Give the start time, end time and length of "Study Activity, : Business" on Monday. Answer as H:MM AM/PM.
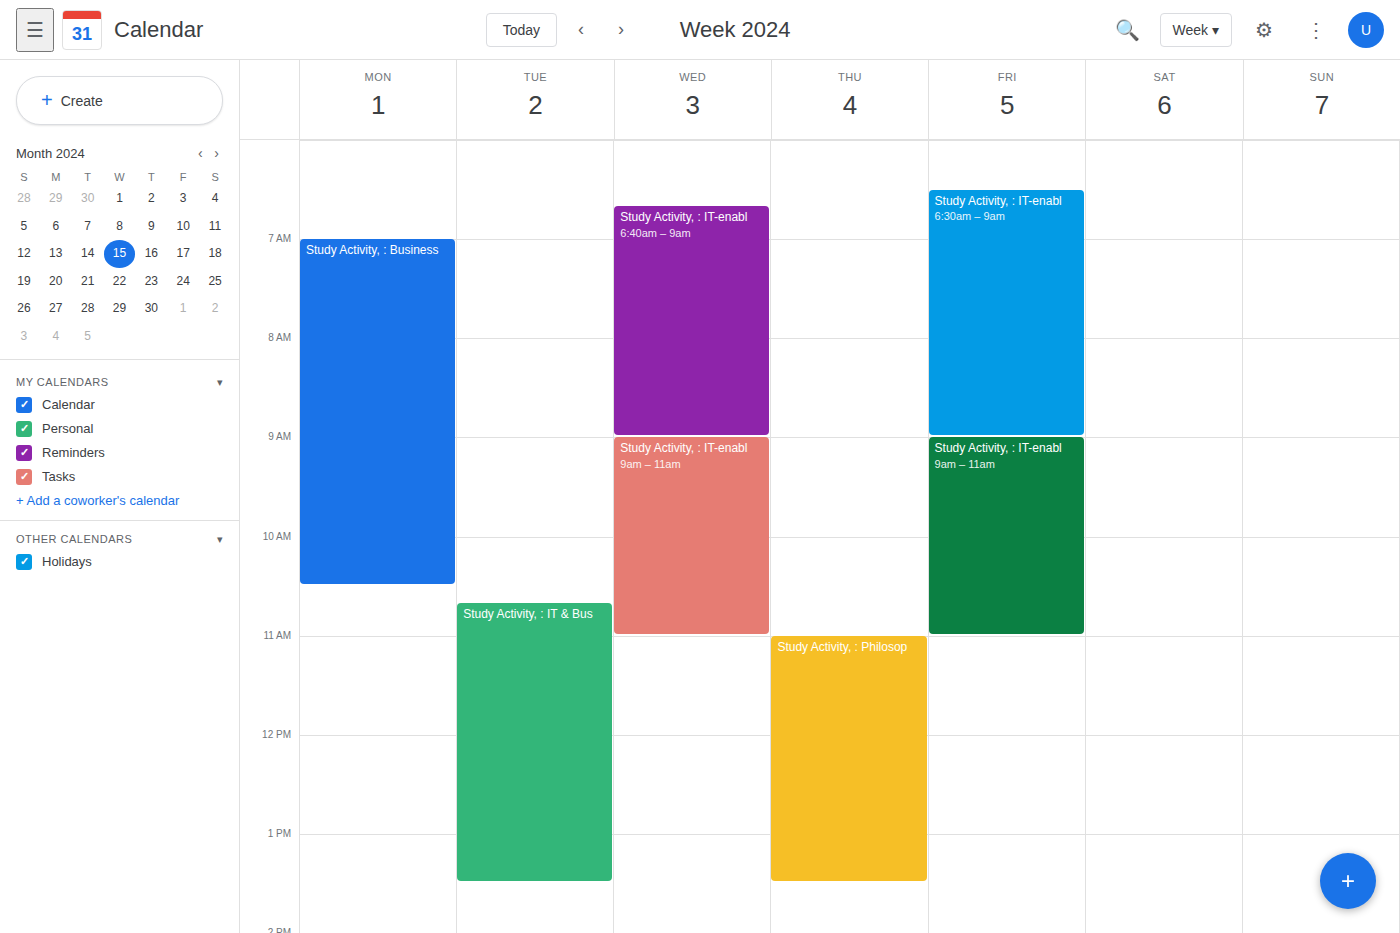
7:00 AM to 10:30 AM, 3 hours 30 minutes